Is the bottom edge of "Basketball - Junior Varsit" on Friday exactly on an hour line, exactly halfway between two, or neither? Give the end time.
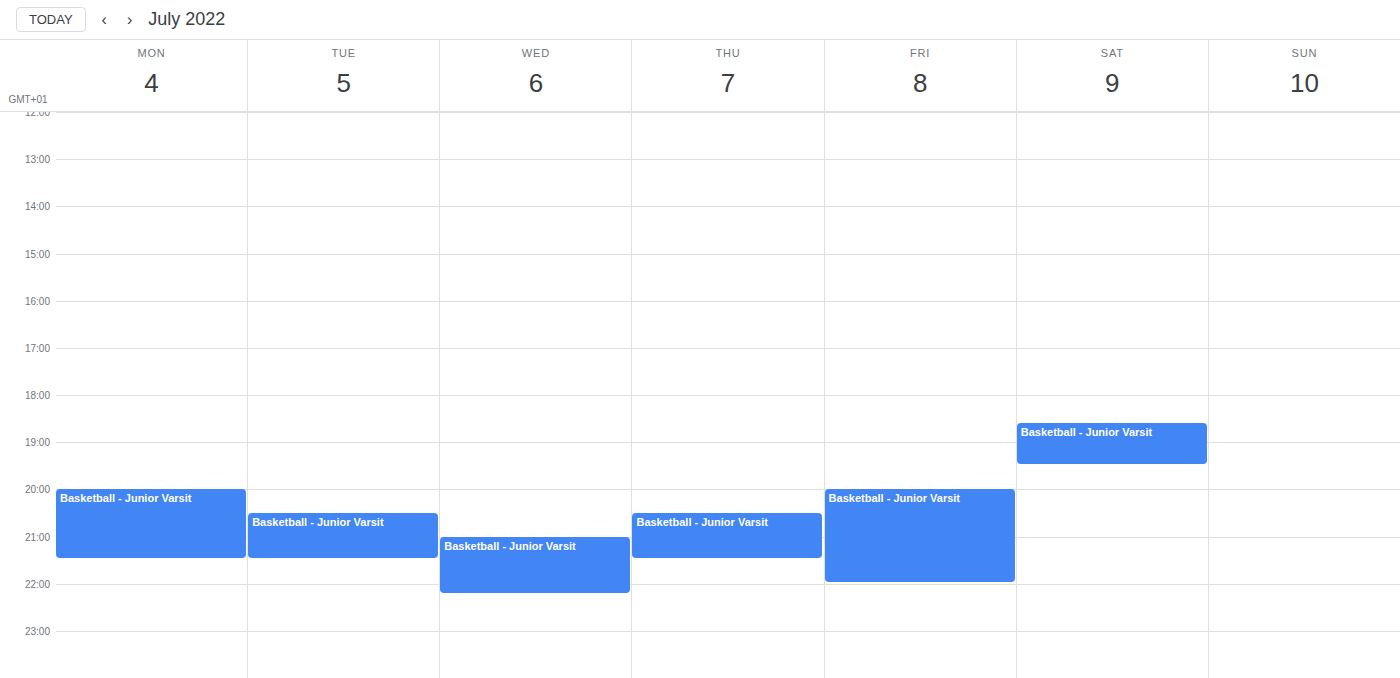
10:00 PM -- exactly on the 10 PM line.